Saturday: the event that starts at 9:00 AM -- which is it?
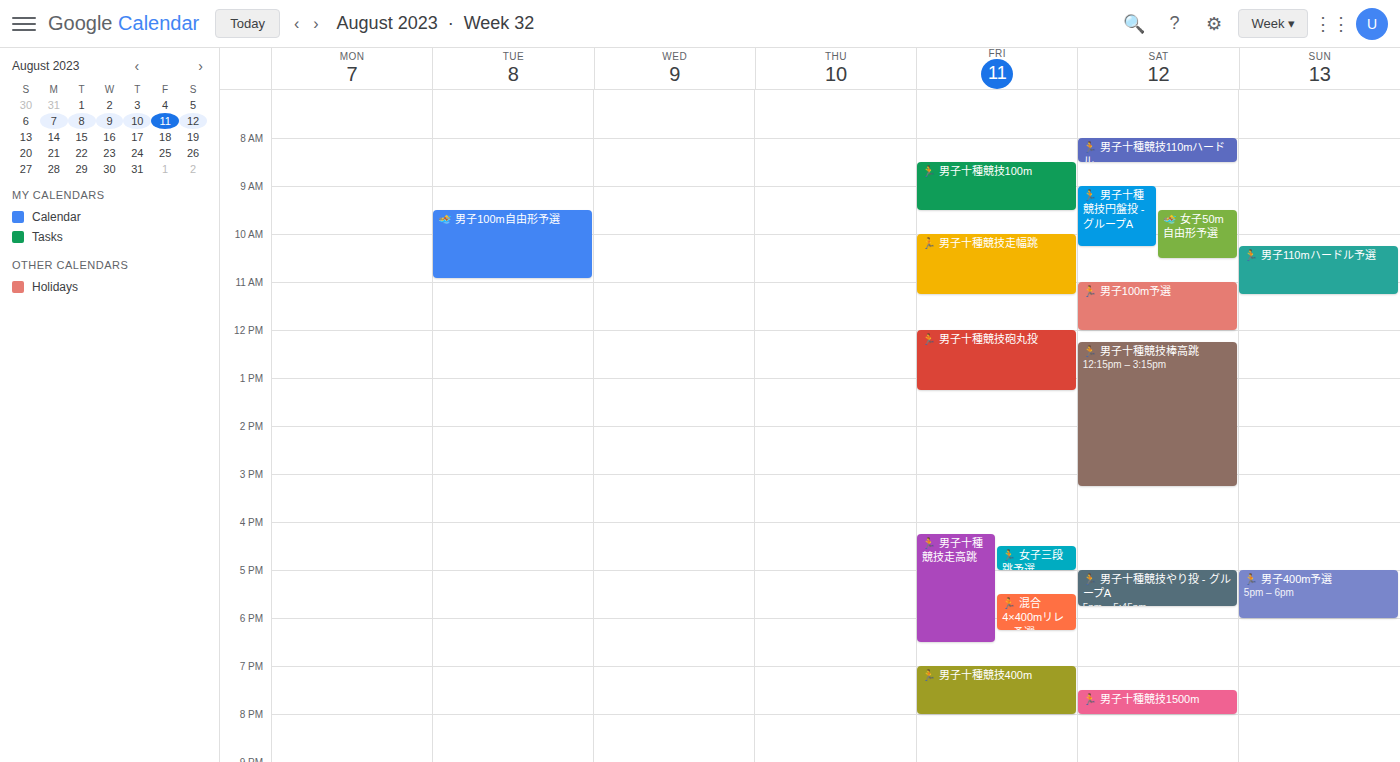
"🏃 男子十種競技円盤投 - グループA"